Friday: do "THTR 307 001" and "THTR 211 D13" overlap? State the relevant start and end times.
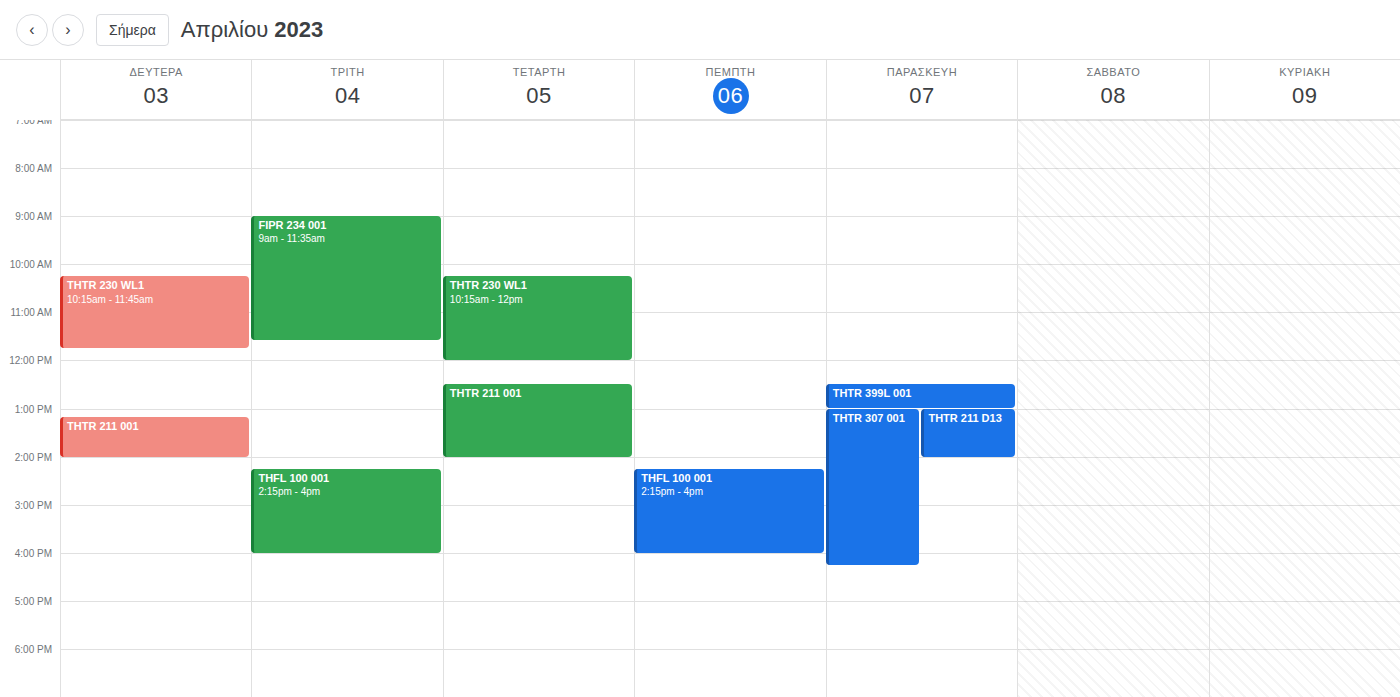
"THTR 211 D13" runs 1:00 PM to 2:00 PM, inside "THTR 307 001" -- they overlap.